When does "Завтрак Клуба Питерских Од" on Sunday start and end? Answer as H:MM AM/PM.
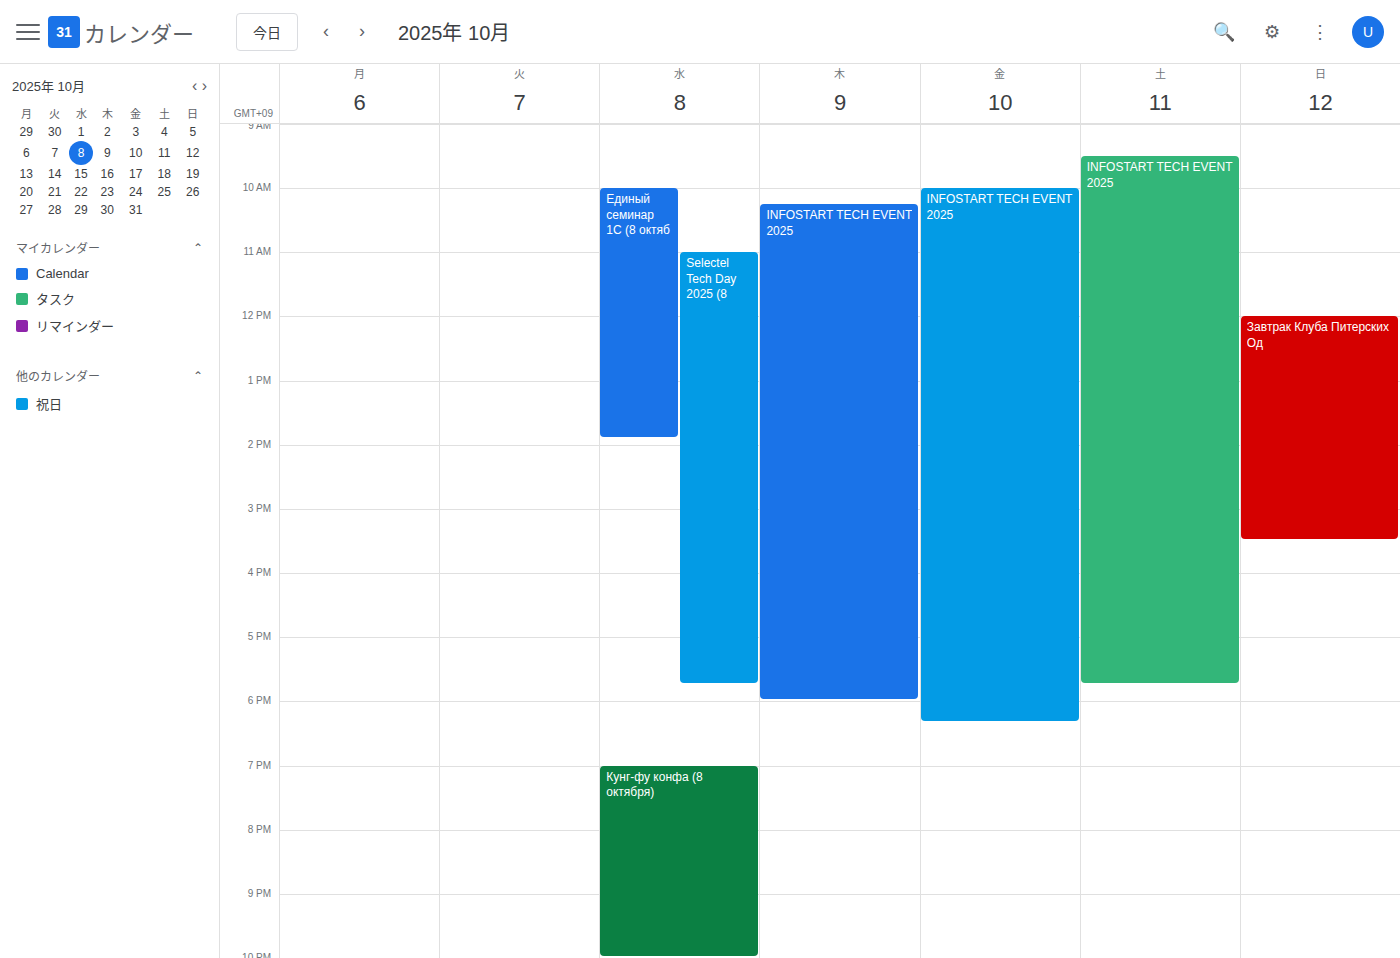
12:00 PM to 3:30 PM